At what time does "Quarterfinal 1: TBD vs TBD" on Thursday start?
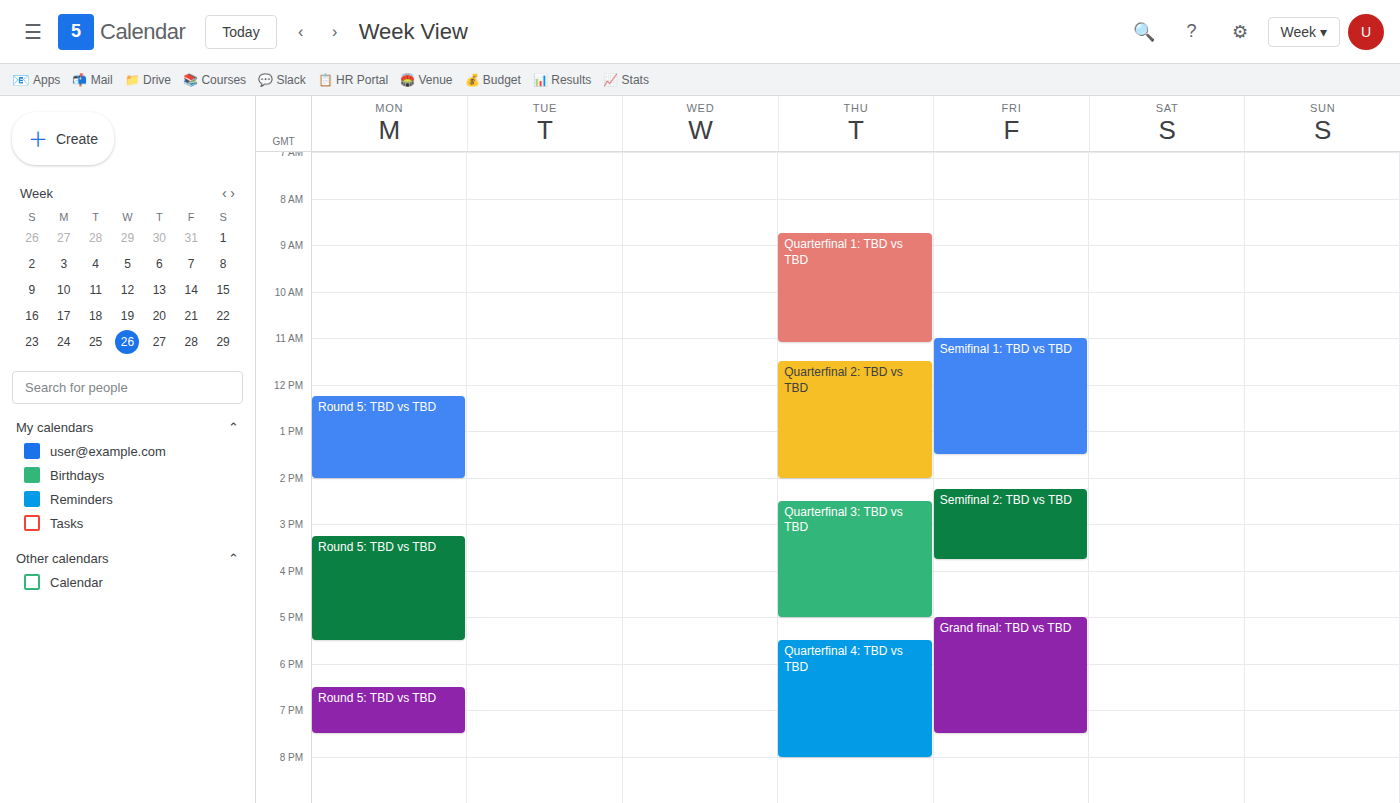
8:45 AM